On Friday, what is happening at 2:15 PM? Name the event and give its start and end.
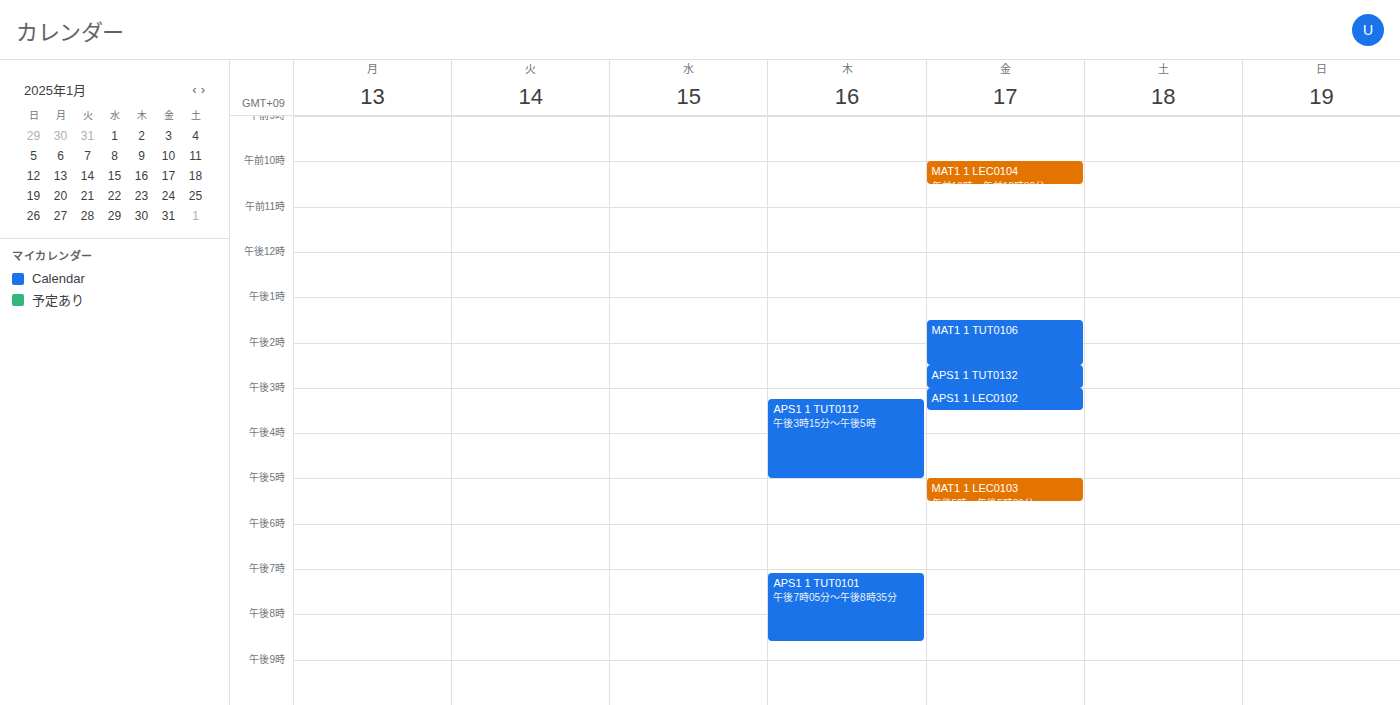
"MAT1 1 TUT0106", 1:30 PM to 2:30 PM